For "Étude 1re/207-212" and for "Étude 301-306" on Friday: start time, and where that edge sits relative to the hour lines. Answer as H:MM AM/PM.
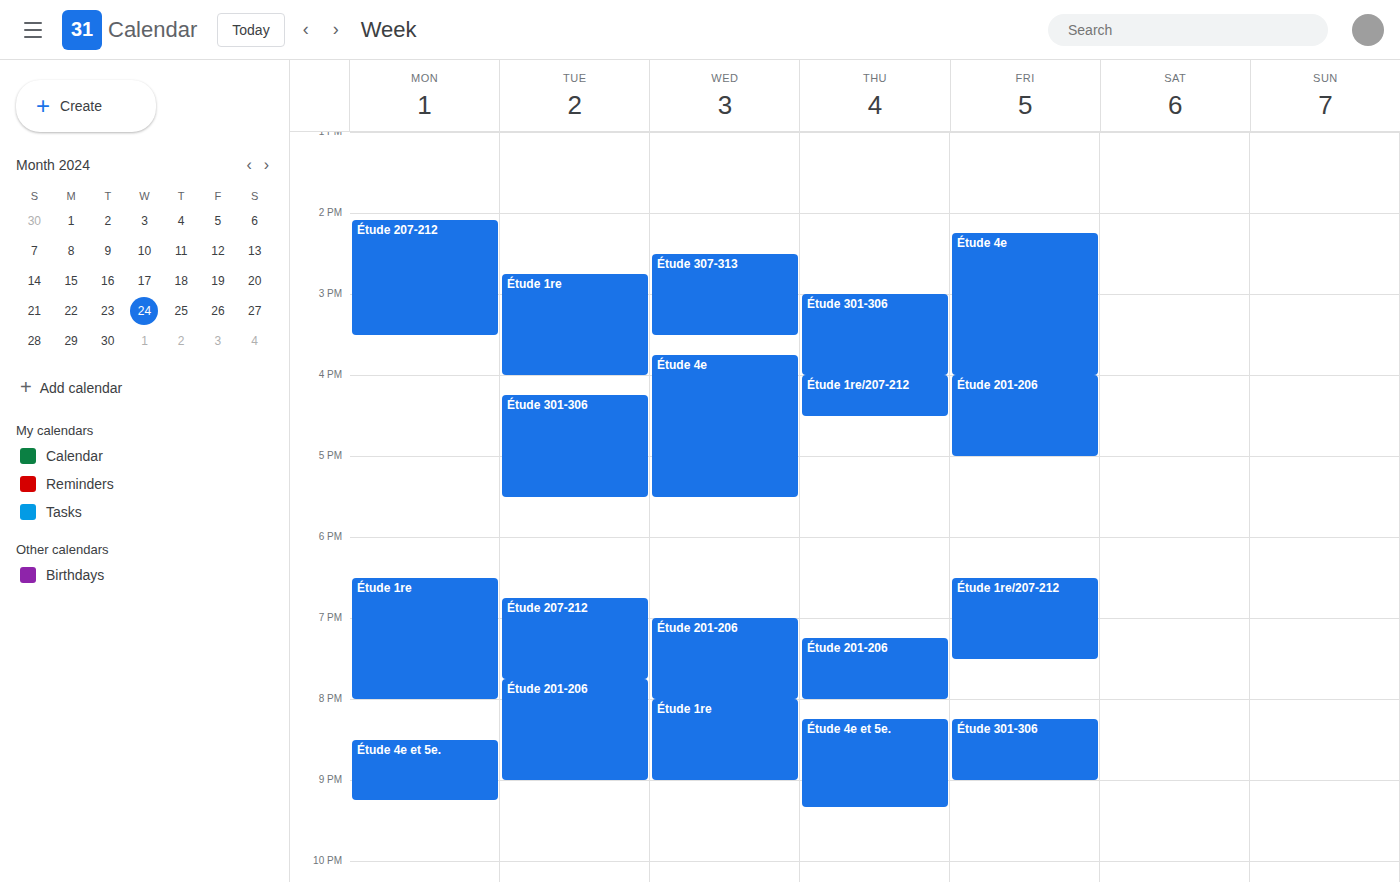
"Étude 1re/207-212": 6:30 PM, halfway between the 6 PM and 7 PM lines. "Étude 301-306": 8:15 PM, neither: a quarter of the way from the 8 PM line to the 9 PM line.